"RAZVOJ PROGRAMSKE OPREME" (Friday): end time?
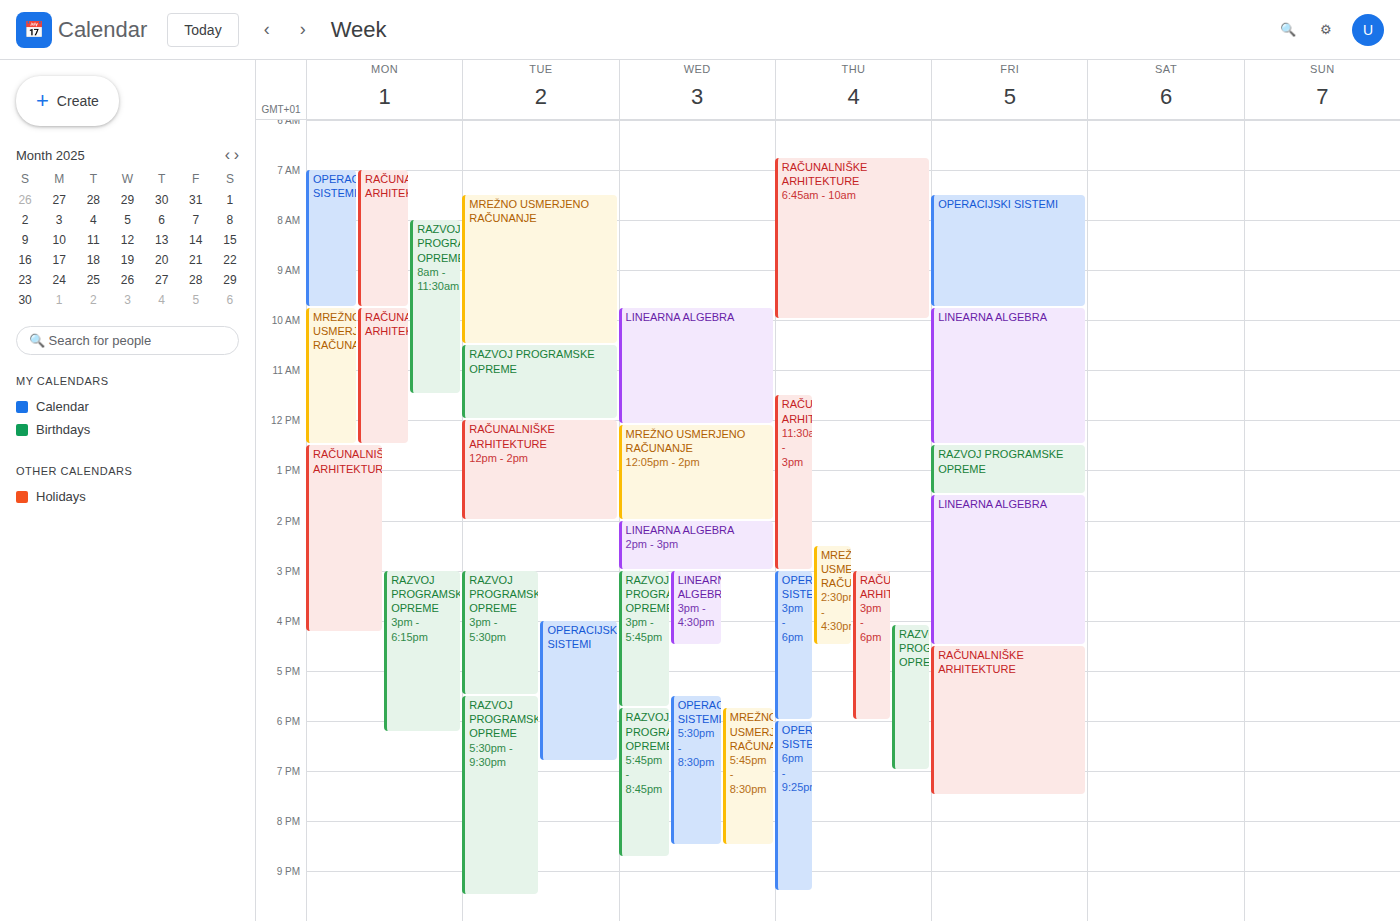
1:30 PM